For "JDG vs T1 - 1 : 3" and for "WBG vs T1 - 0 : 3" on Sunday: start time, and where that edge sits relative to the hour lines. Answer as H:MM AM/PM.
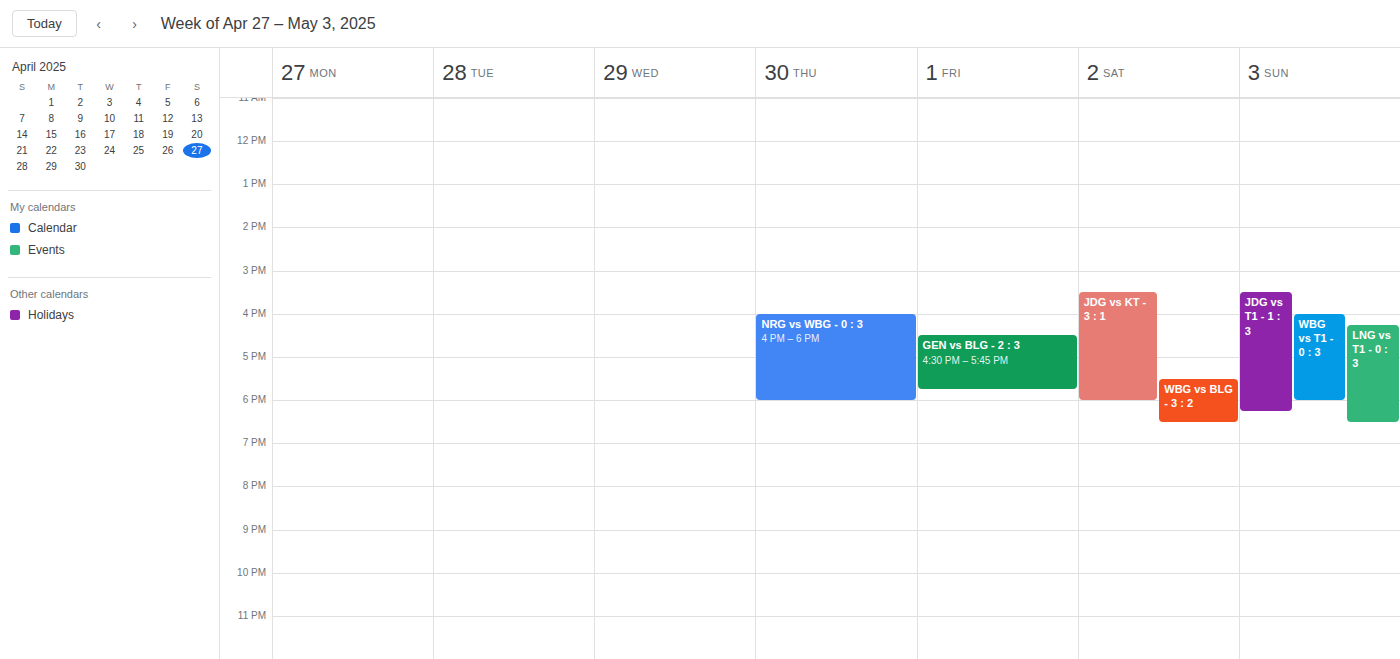
"JDG vs T1 - 1 : 3": 3:30 PM, halfway between the 3 PM and 4 PM lines. "WBG vs T1 - 0 : 3": 4:00 PM, exactly on the 4 PM line.